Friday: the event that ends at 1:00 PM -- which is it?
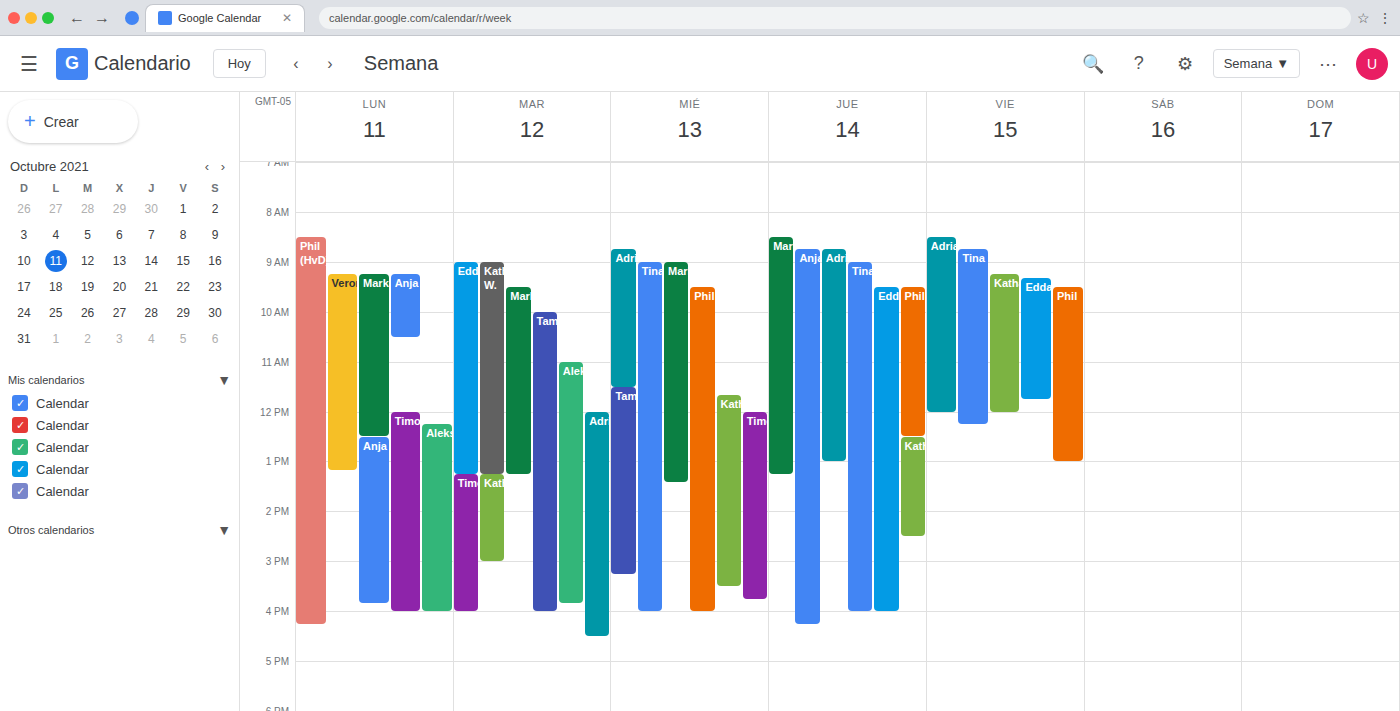
"Phil"